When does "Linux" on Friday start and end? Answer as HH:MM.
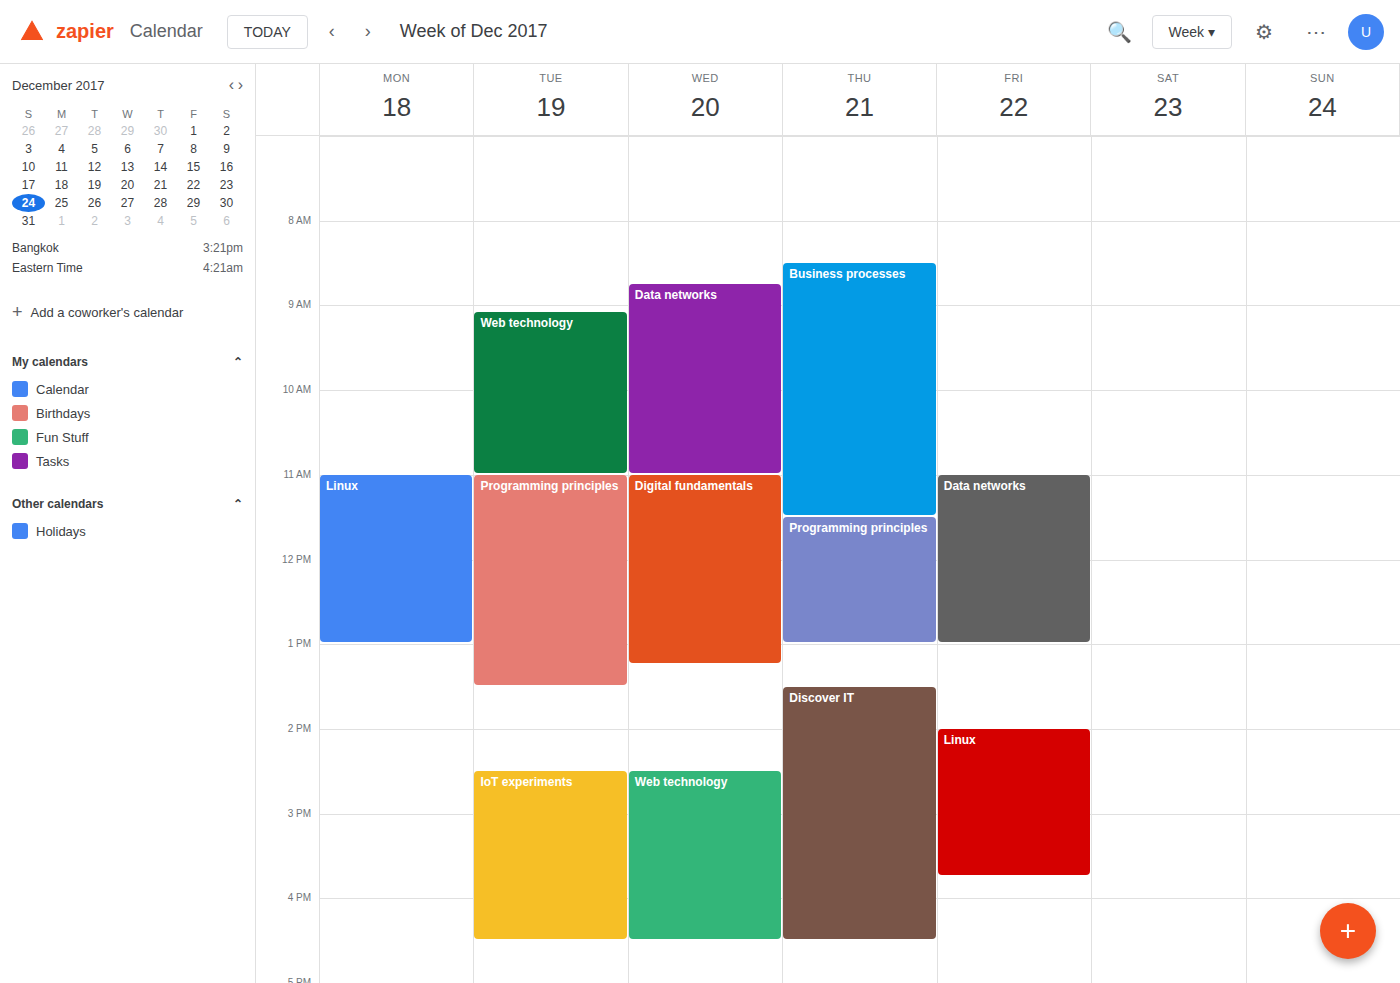
14:00 to 15:45